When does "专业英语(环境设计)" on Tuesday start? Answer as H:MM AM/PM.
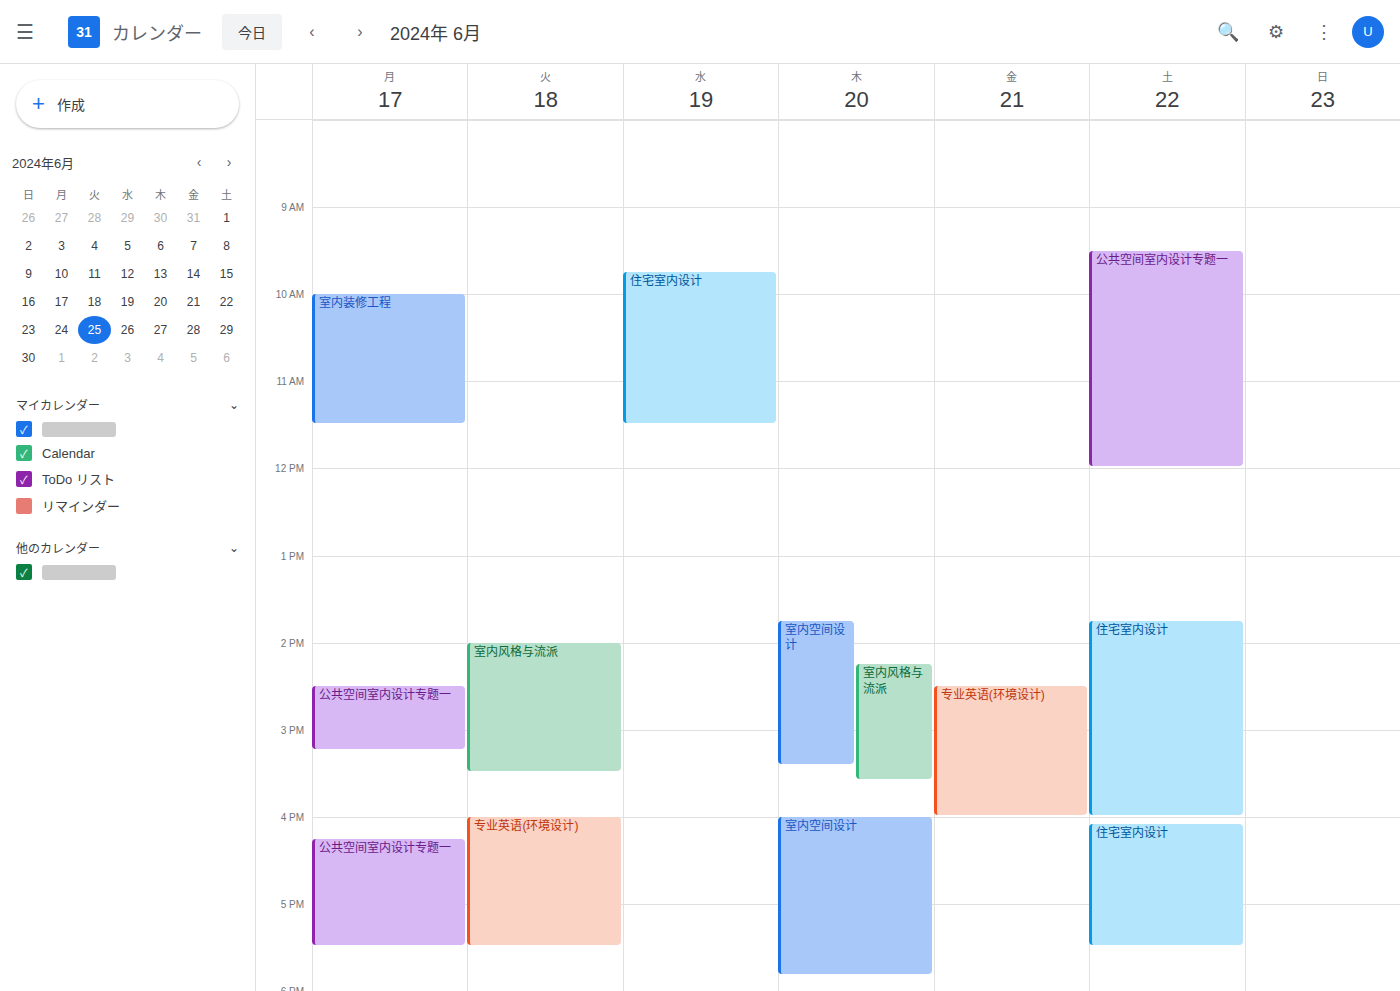
4:00 PM